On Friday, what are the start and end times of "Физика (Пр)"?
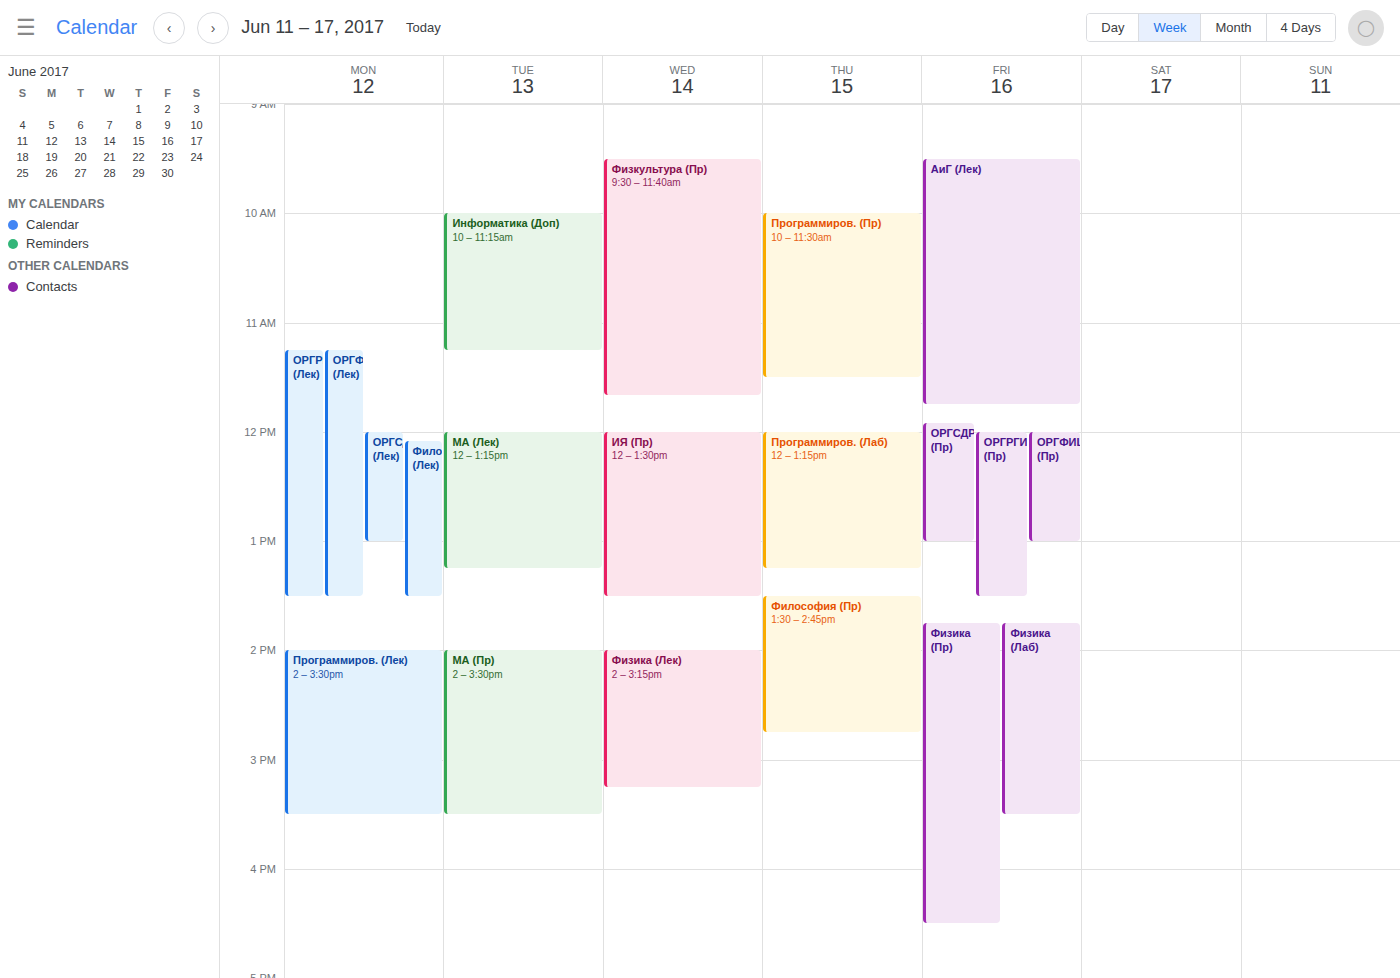
1:45 PM to 4:30 PM